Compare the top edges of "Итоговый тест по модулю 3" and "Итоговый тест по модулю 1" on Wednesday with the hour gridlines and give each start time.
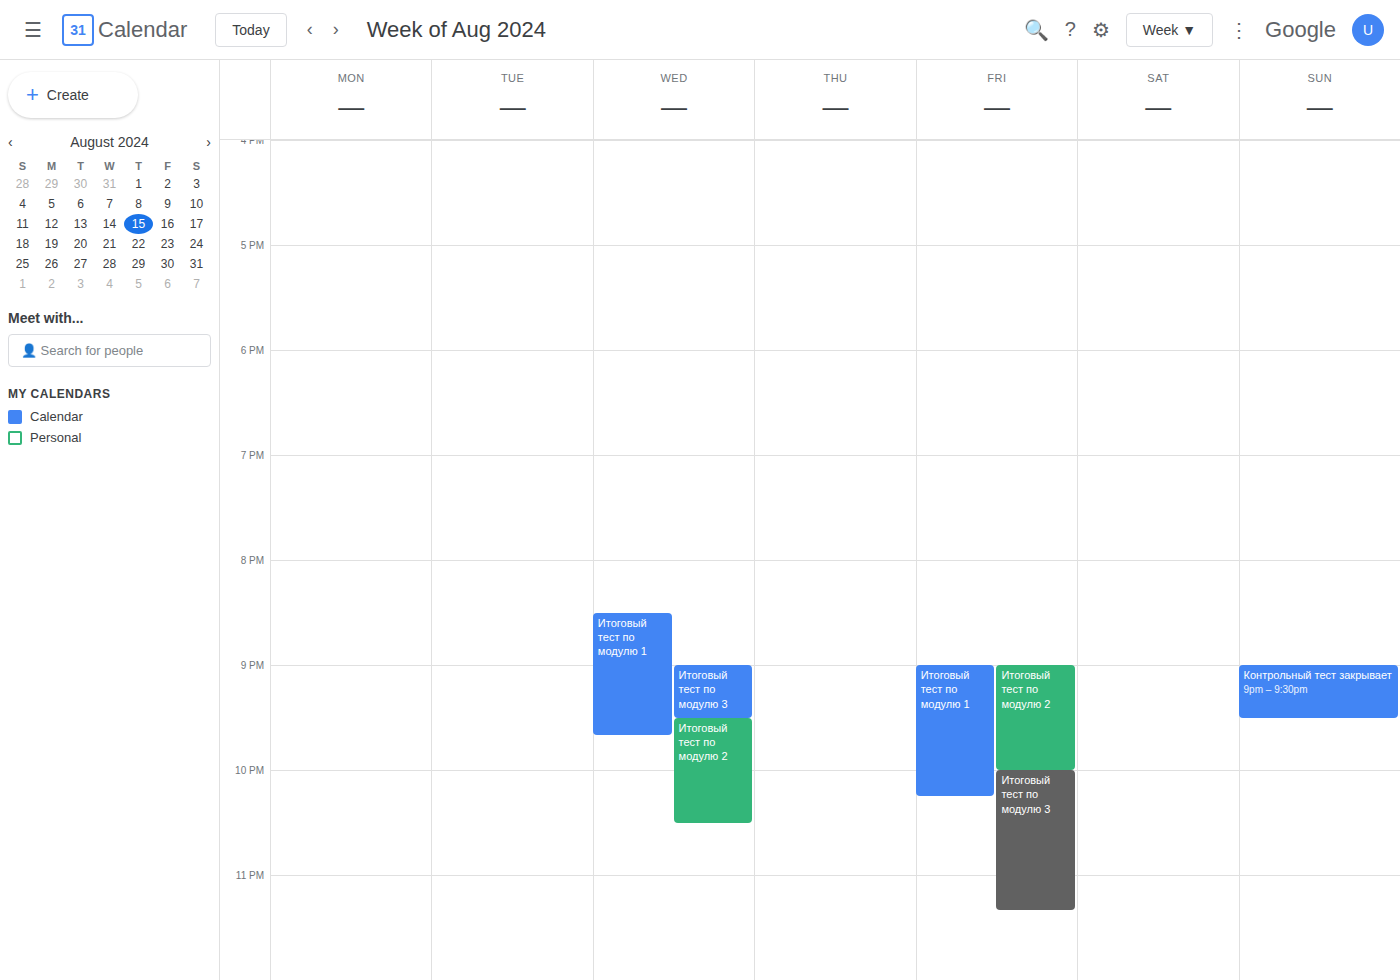
"Итоговый тест по модулю 3": 9:00 PM, exactly on the 9 PM line. "Итоговый тест по модулю 1": 8:30 PM, halfway between the 8 PM and 9 PM lines.